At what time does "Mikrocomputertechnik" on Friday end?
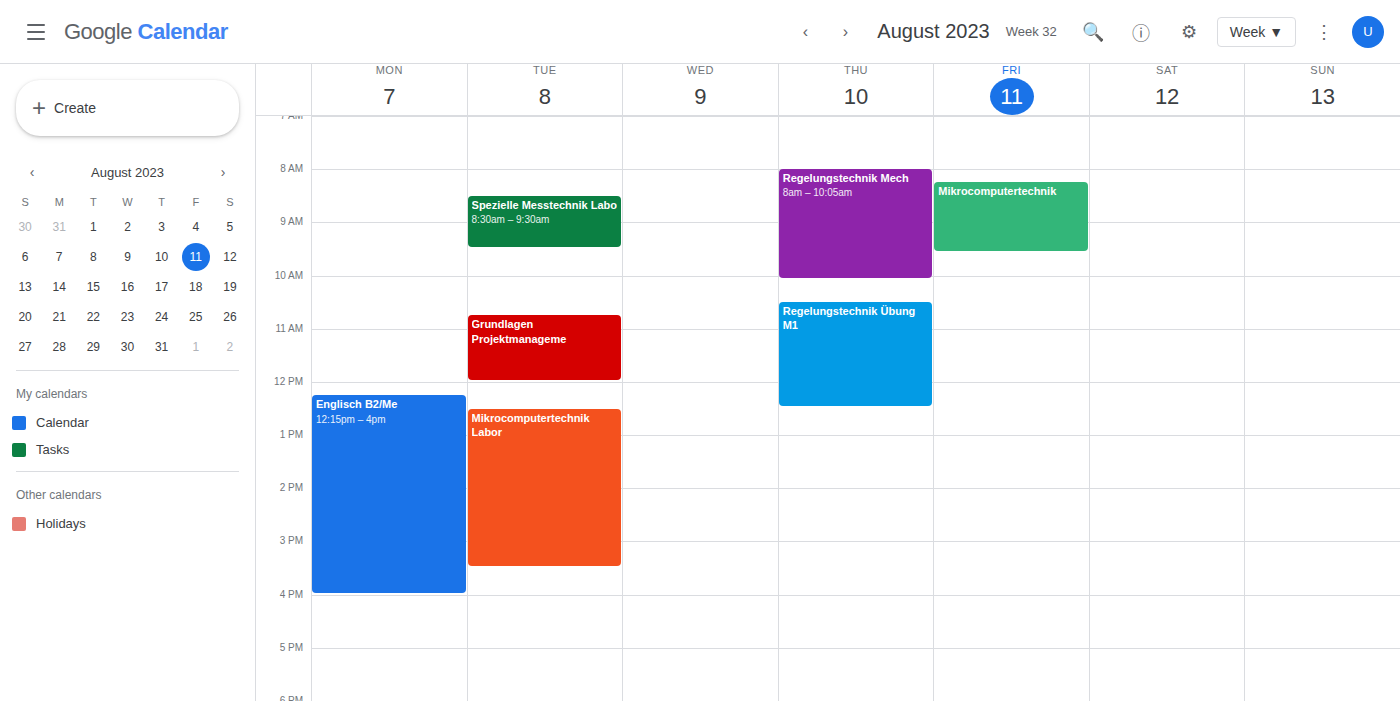
09:35